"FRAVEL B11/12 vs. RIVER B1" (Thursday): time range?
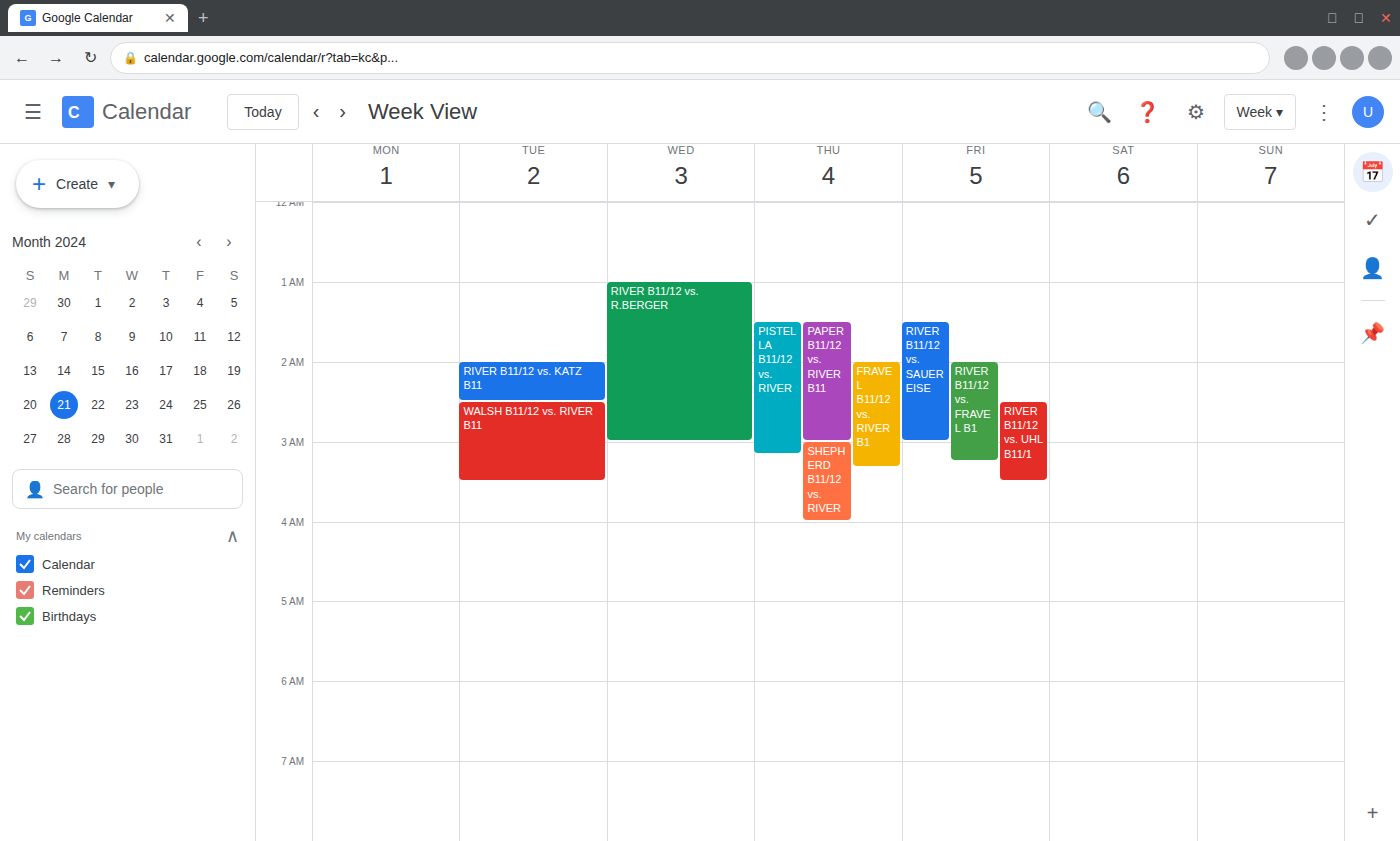
2:00 AM to 3:20 AM